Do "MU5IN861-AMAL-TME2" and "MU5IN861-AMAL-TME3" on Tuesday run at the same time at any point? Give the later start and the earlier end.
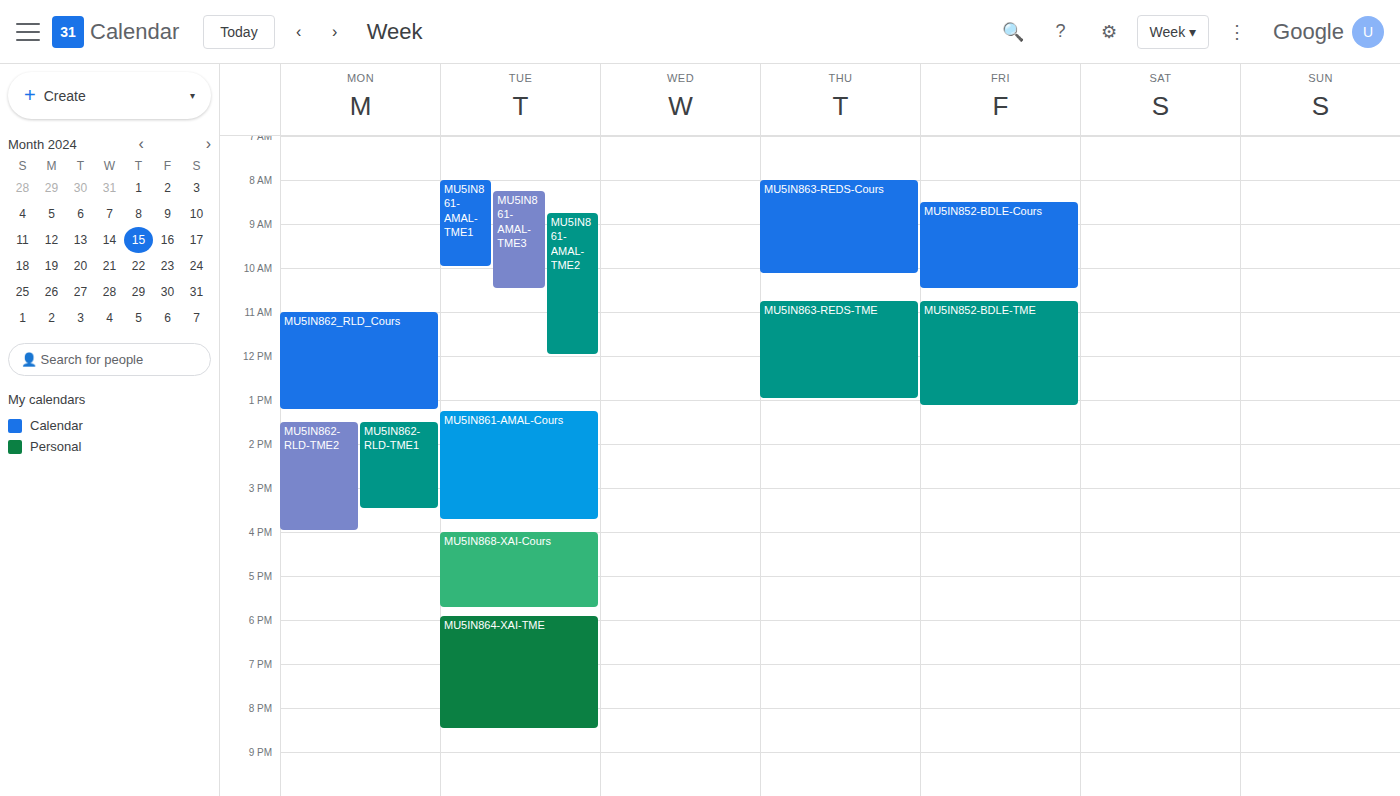
"MU5IN861-AMAL-TME2" starts at 8:45 AM, before "MU5IN861-AMAL-TME3" ends at 10:30 AM -- they overlap.